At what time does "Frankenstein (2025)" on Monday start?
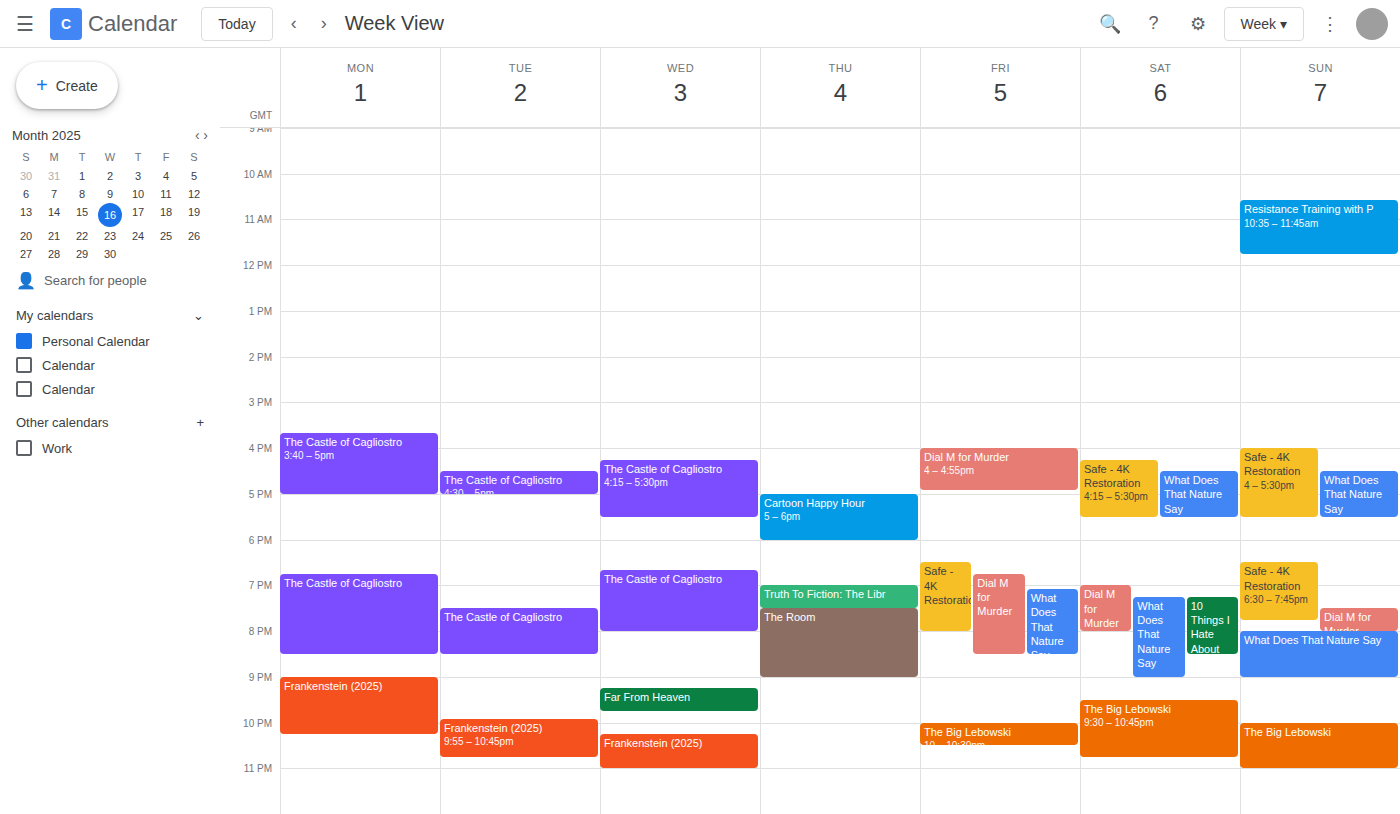
9:00 PM